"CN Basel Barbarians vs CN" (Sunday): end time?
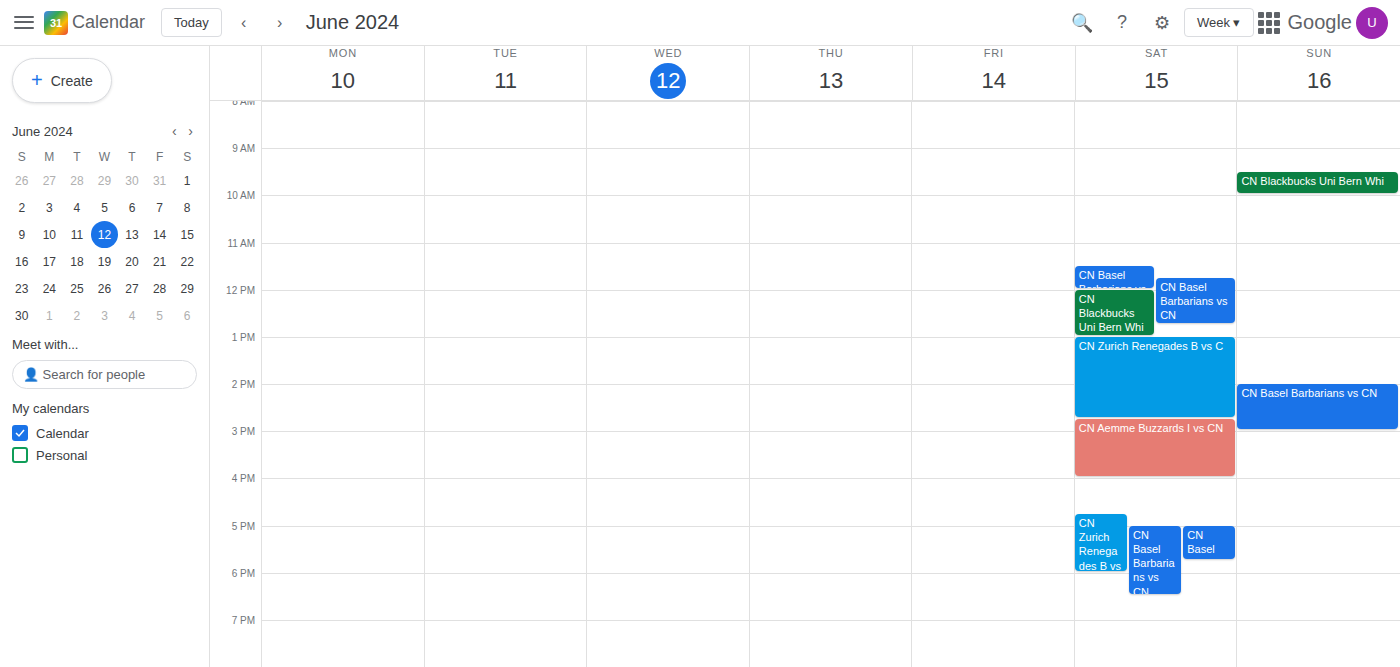
3:00 PM